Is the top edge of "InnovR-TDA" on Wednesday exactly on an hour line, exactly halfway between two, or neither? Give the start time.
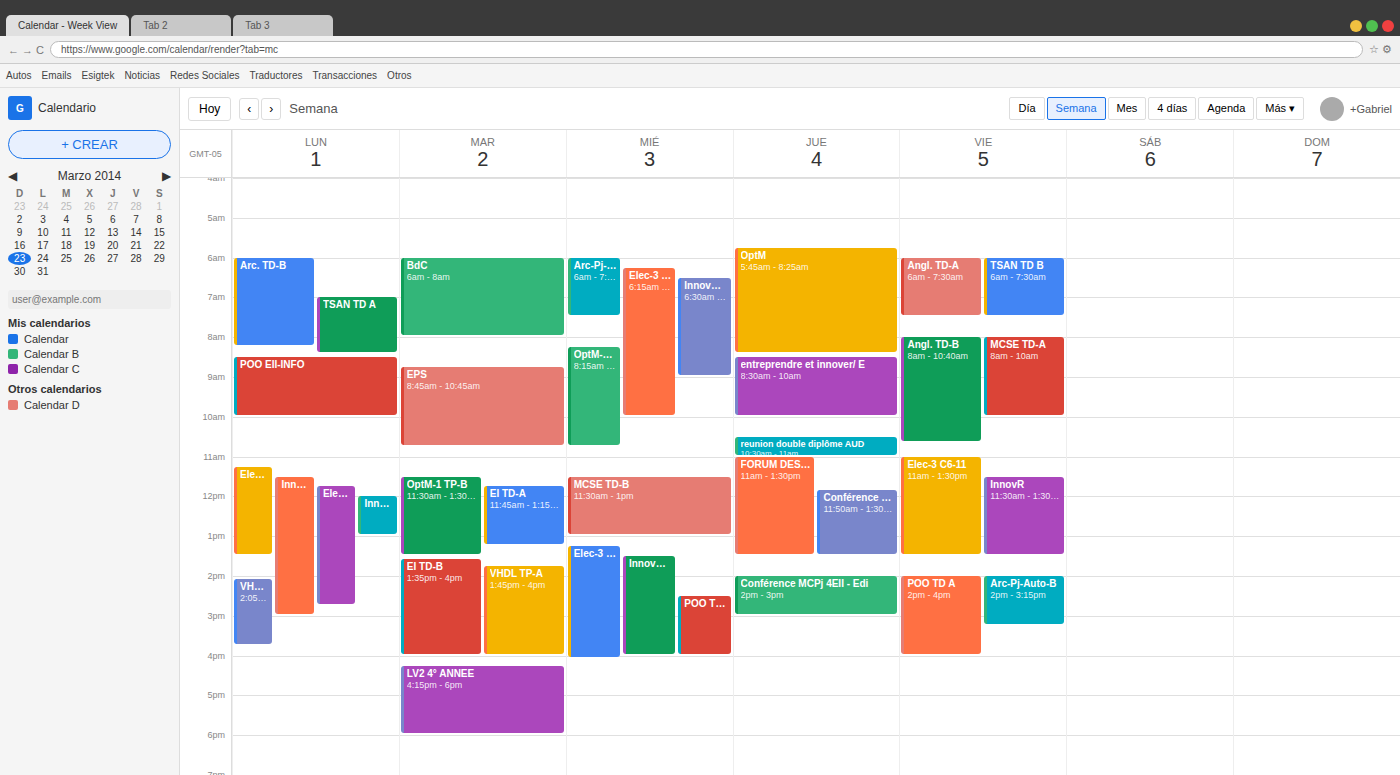
13:30 -- halfway between the 13:00 and 14:00 lines.